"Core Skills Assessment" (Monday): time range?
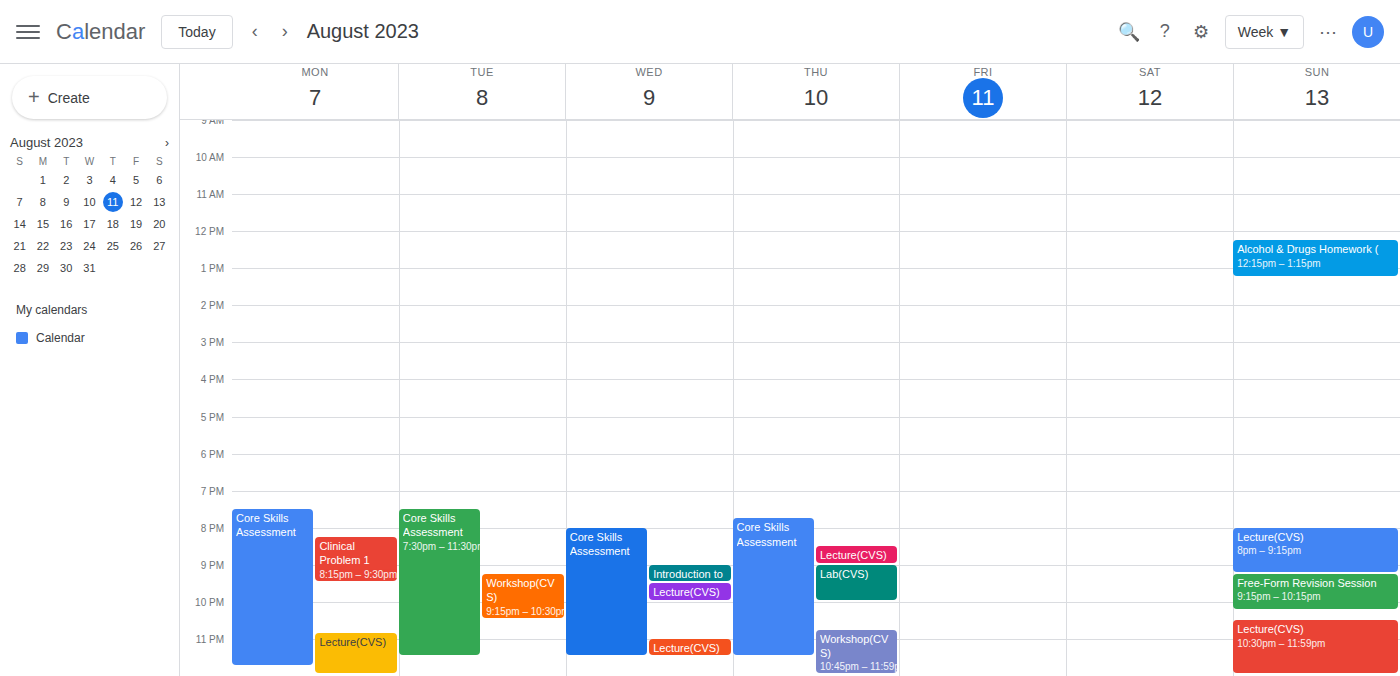
7:30 PM to 11:45 PM